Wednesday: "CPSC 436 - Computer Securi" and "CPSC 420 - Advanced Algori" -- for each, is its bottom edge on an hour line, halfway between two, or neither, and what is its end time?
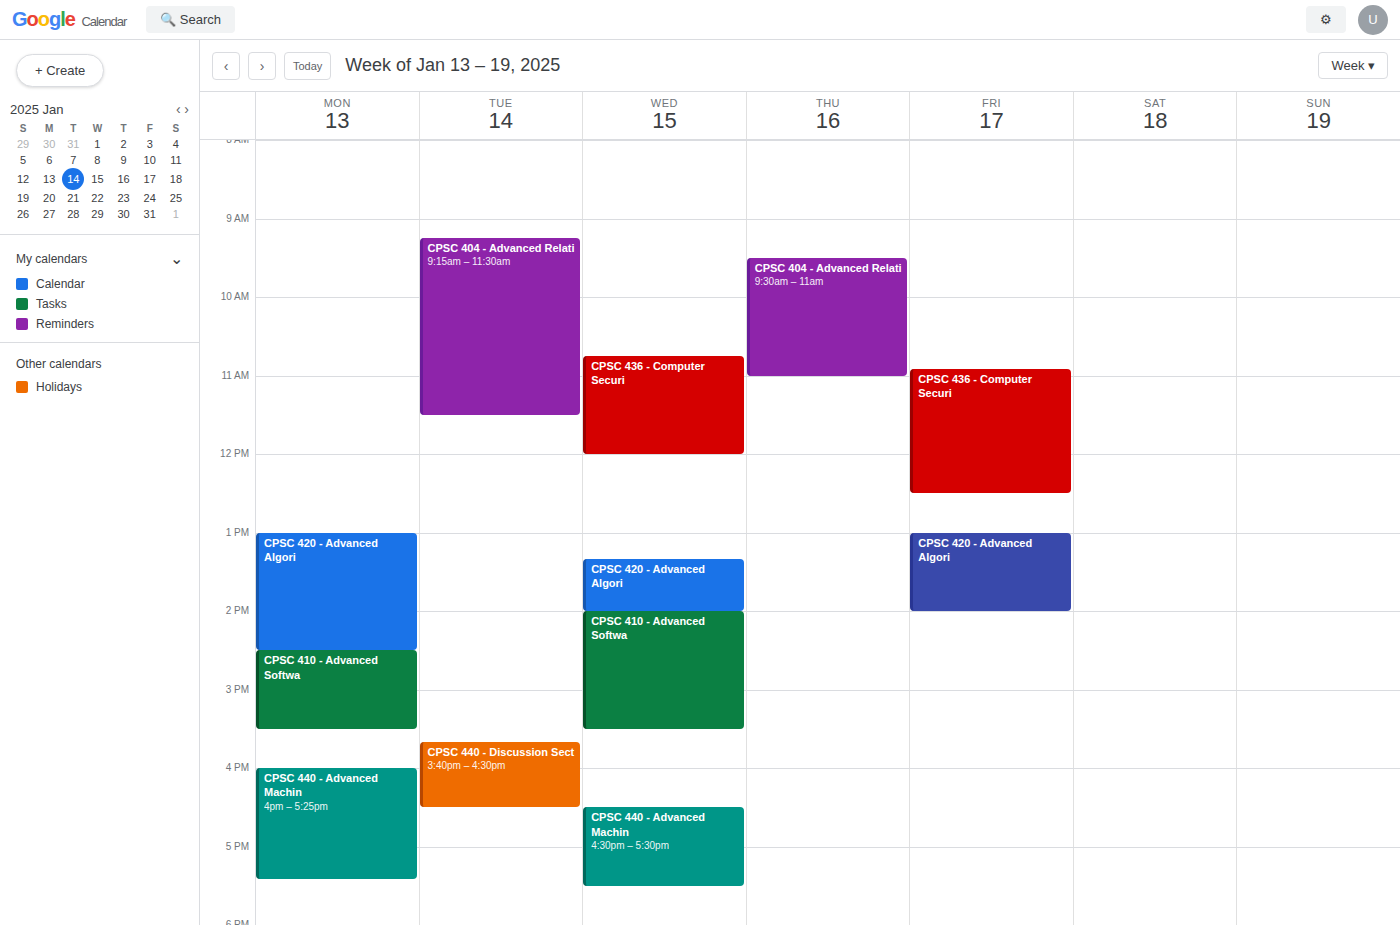
"CPSC 436 - Computer Securi": 12:00, exactly on the 12:00 line. "CPSC 420 - Advanced Algori": 14:00, exactly on the 14:00 line.